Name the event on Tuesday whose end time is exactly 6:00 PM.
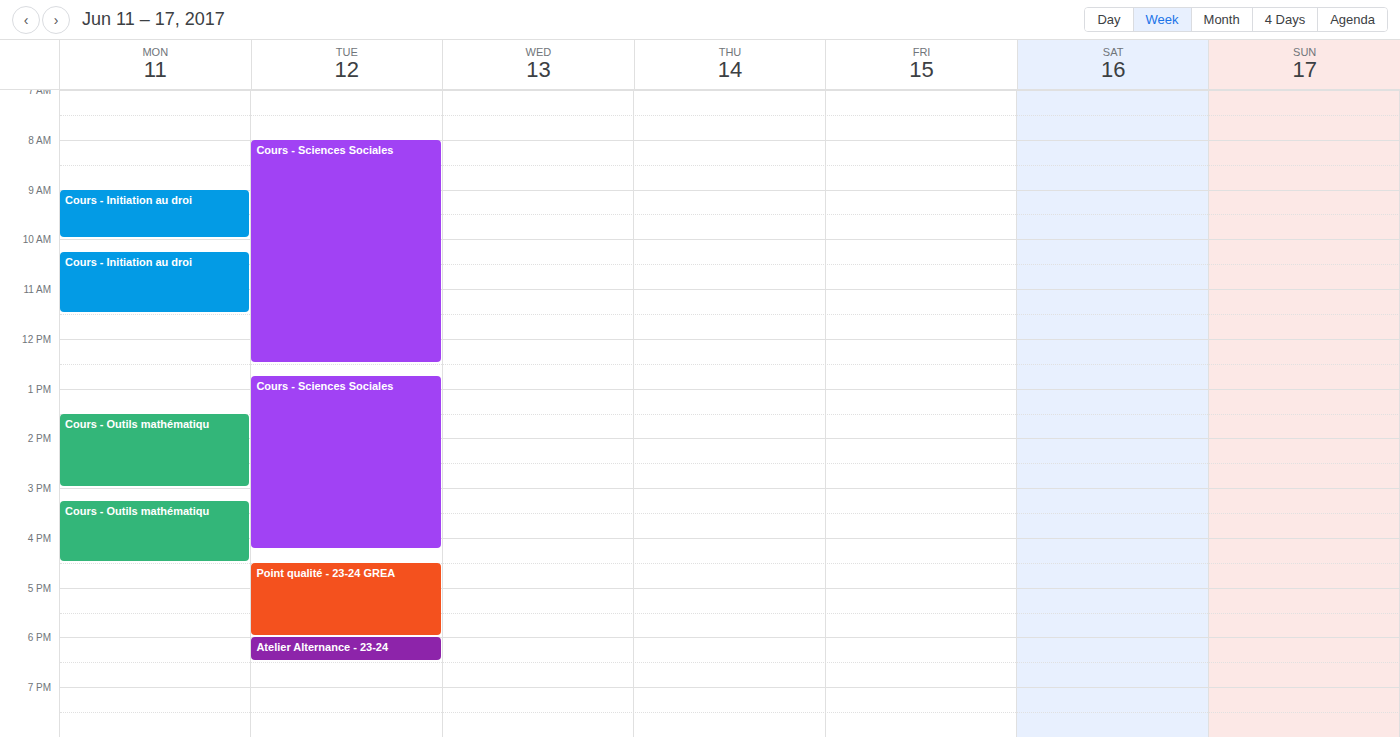
"Point qualité - 23-24 GREA"